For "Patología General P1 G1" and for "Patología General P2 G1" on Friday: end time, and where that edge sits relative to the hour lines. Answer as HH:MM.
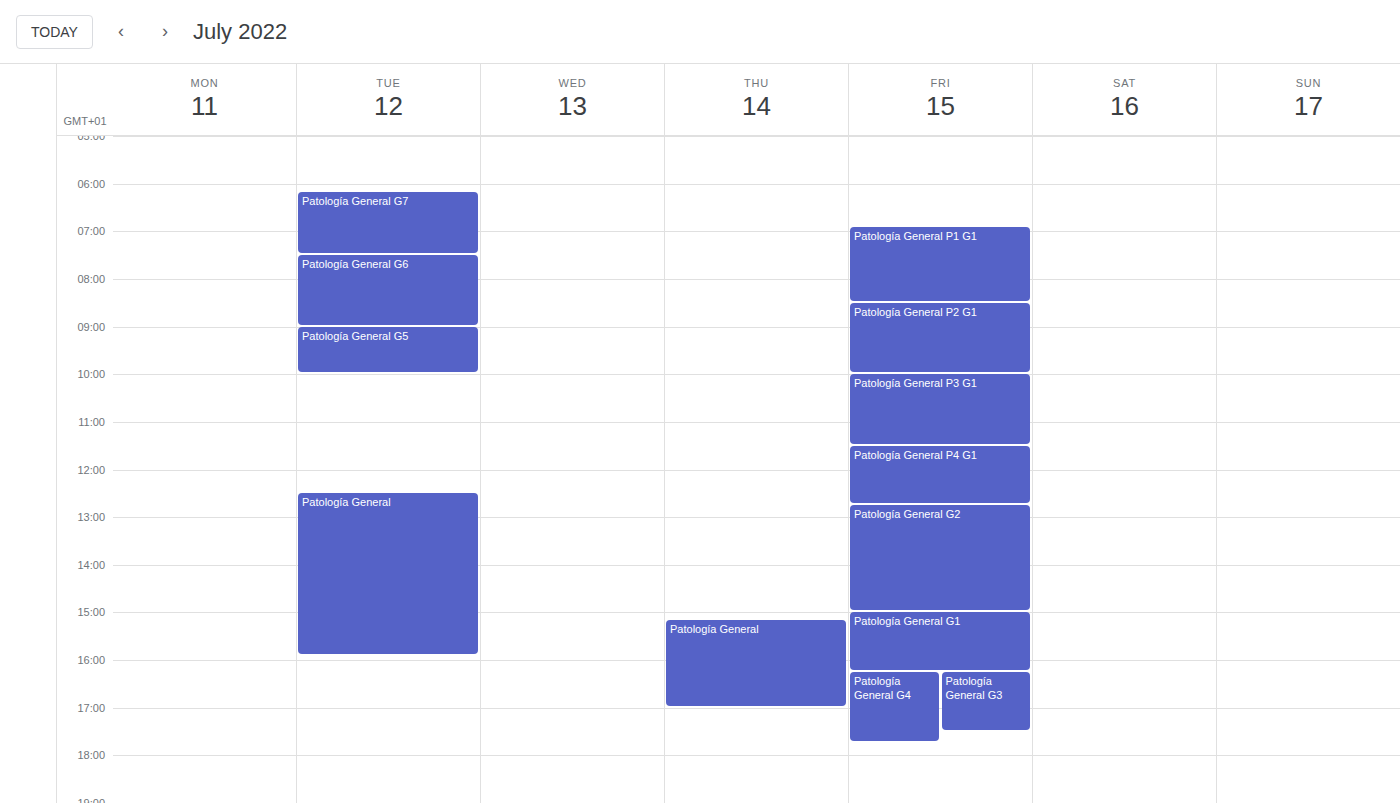
"Patología General P1 G1": 08:30, halfway between the 08:00 and 09:00 lines. "Patología General P2 G1": 10:00, exactly on the 10:00 line.